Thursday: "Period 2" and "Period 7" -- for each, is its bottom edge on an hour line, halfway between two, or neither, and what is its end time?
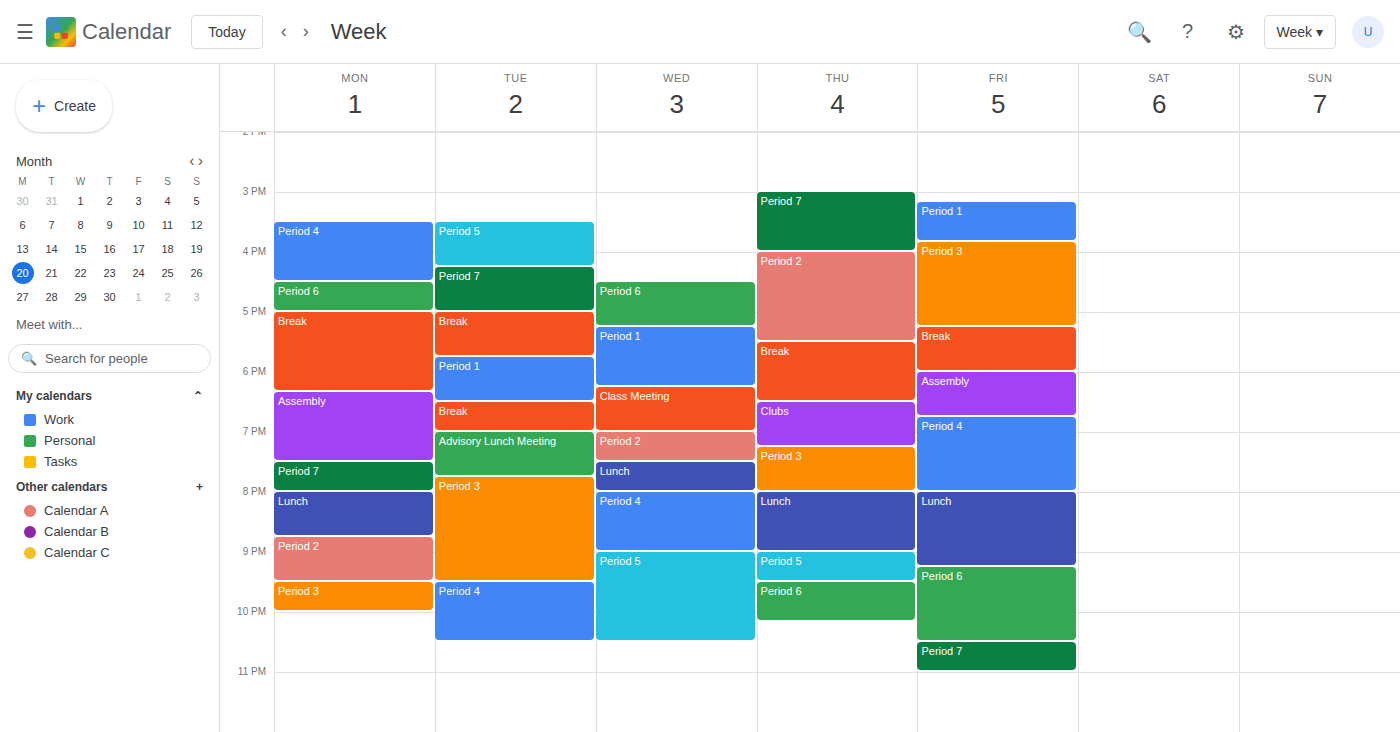
"Period 2": 5:30 PM, halfway between the 5 PM and 6 PM lines. "Period 7": 4:00 PM, exactly on the 4 PM line.